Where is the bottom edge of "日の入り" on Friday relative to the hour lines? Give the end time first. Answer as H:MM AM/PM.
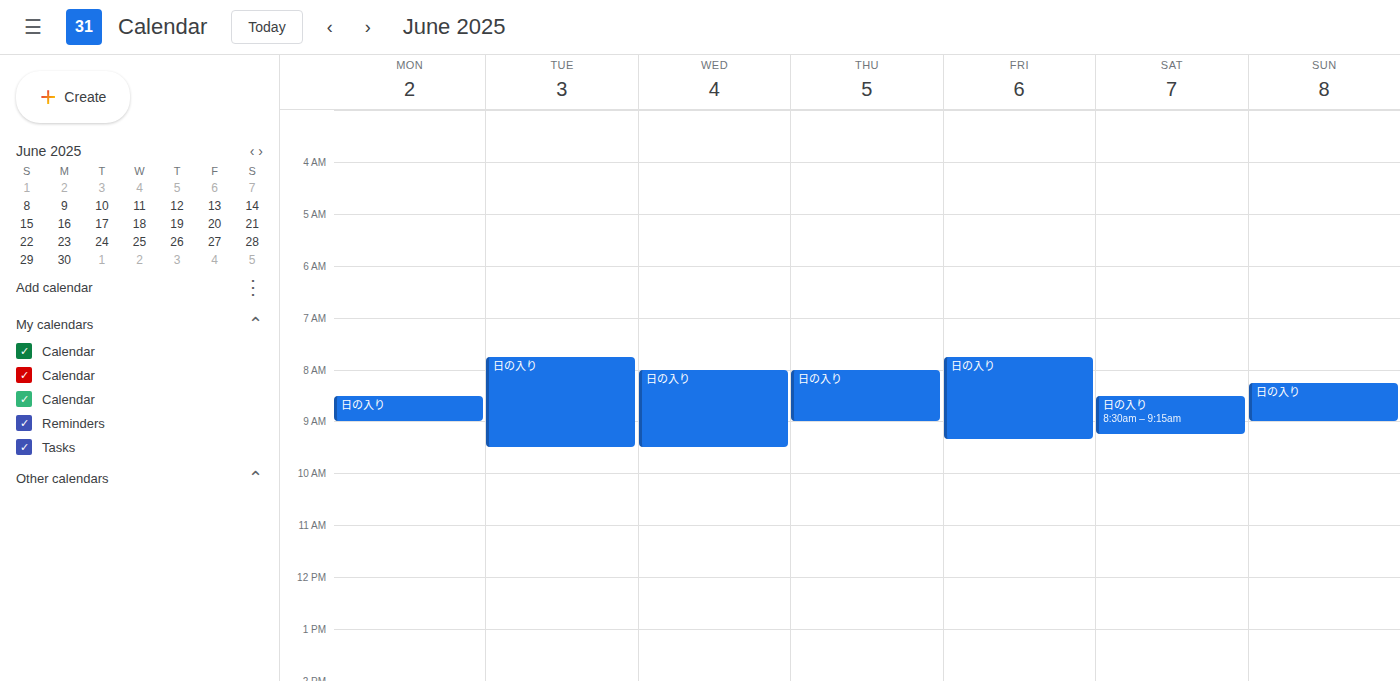
9:20 AM -- neither: 20 minutes below the 9 AM line and 40 minutes above the 10 AM line.